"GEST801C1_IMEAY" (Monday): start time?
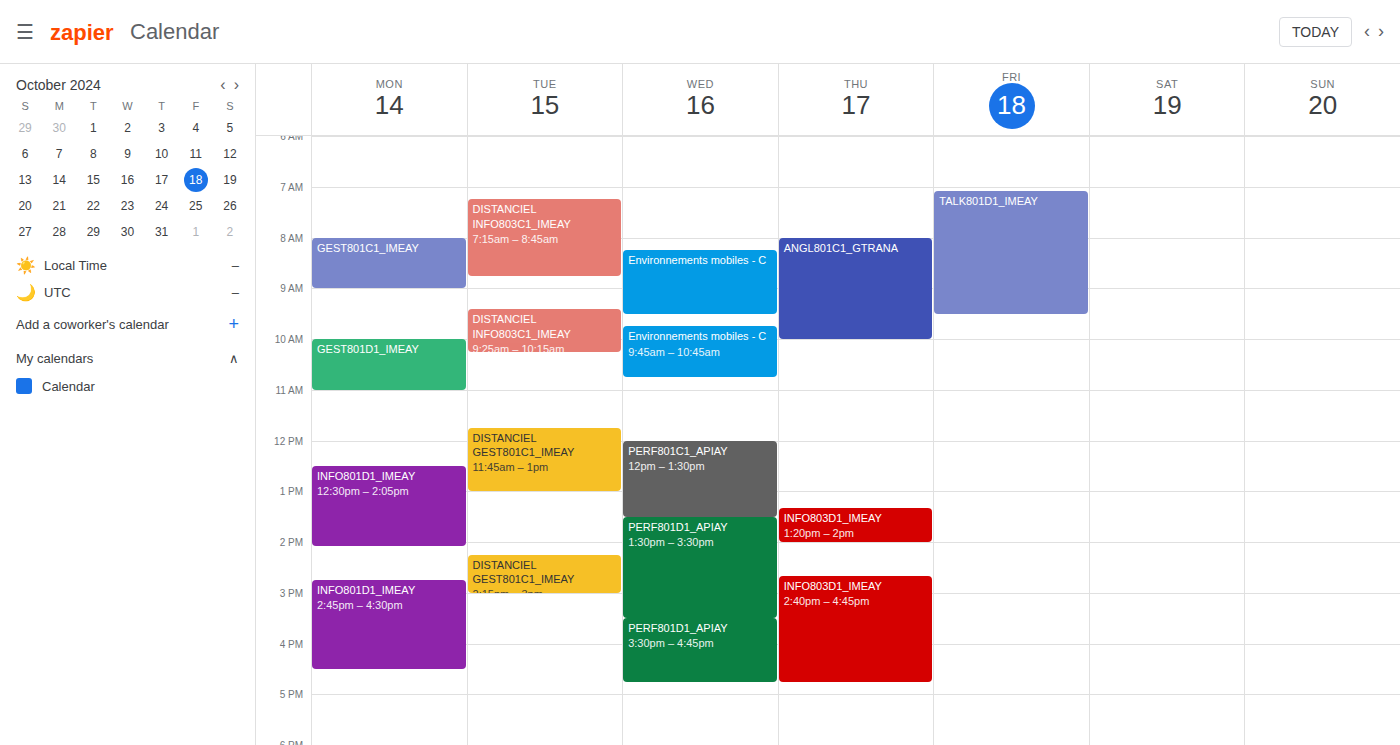
8:00 AM